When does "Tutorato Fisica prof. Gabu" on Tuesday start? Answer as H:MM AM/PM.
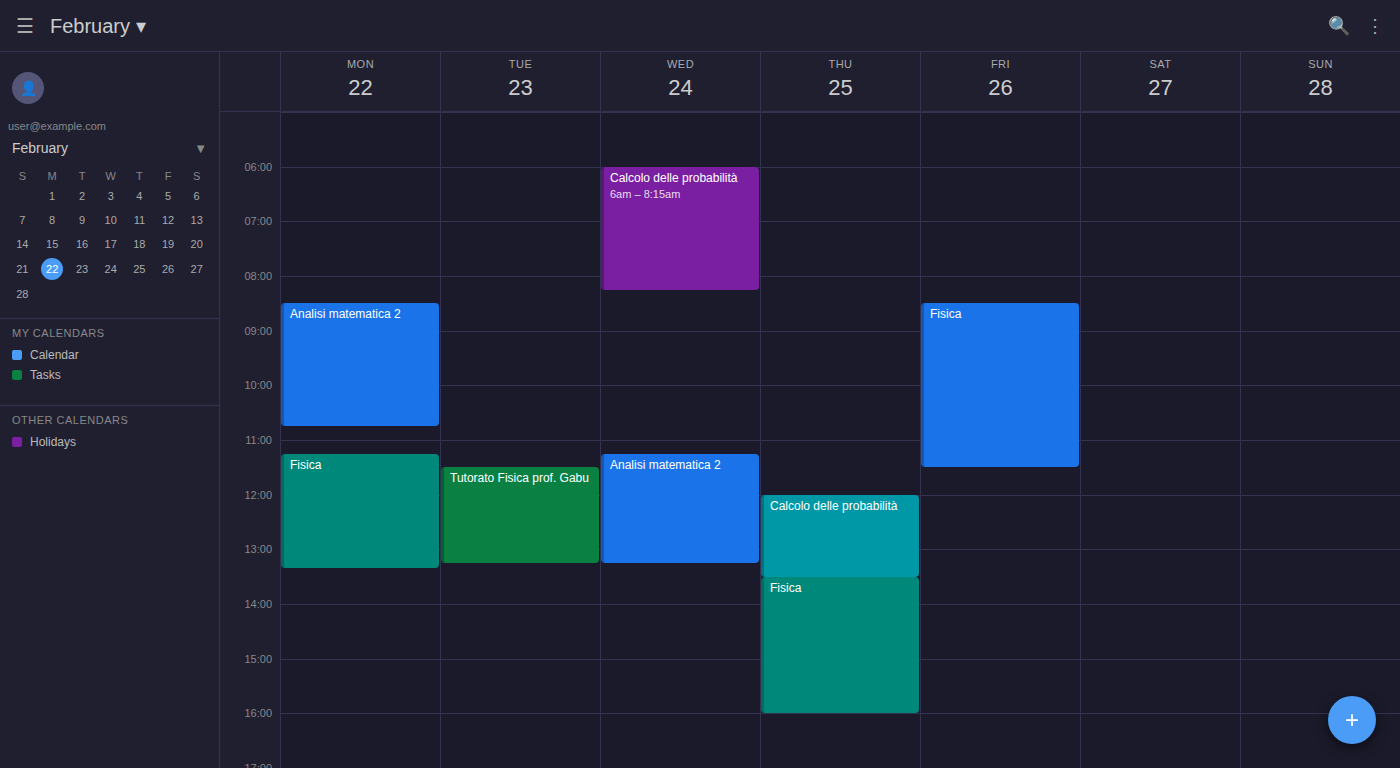
11:30 AM